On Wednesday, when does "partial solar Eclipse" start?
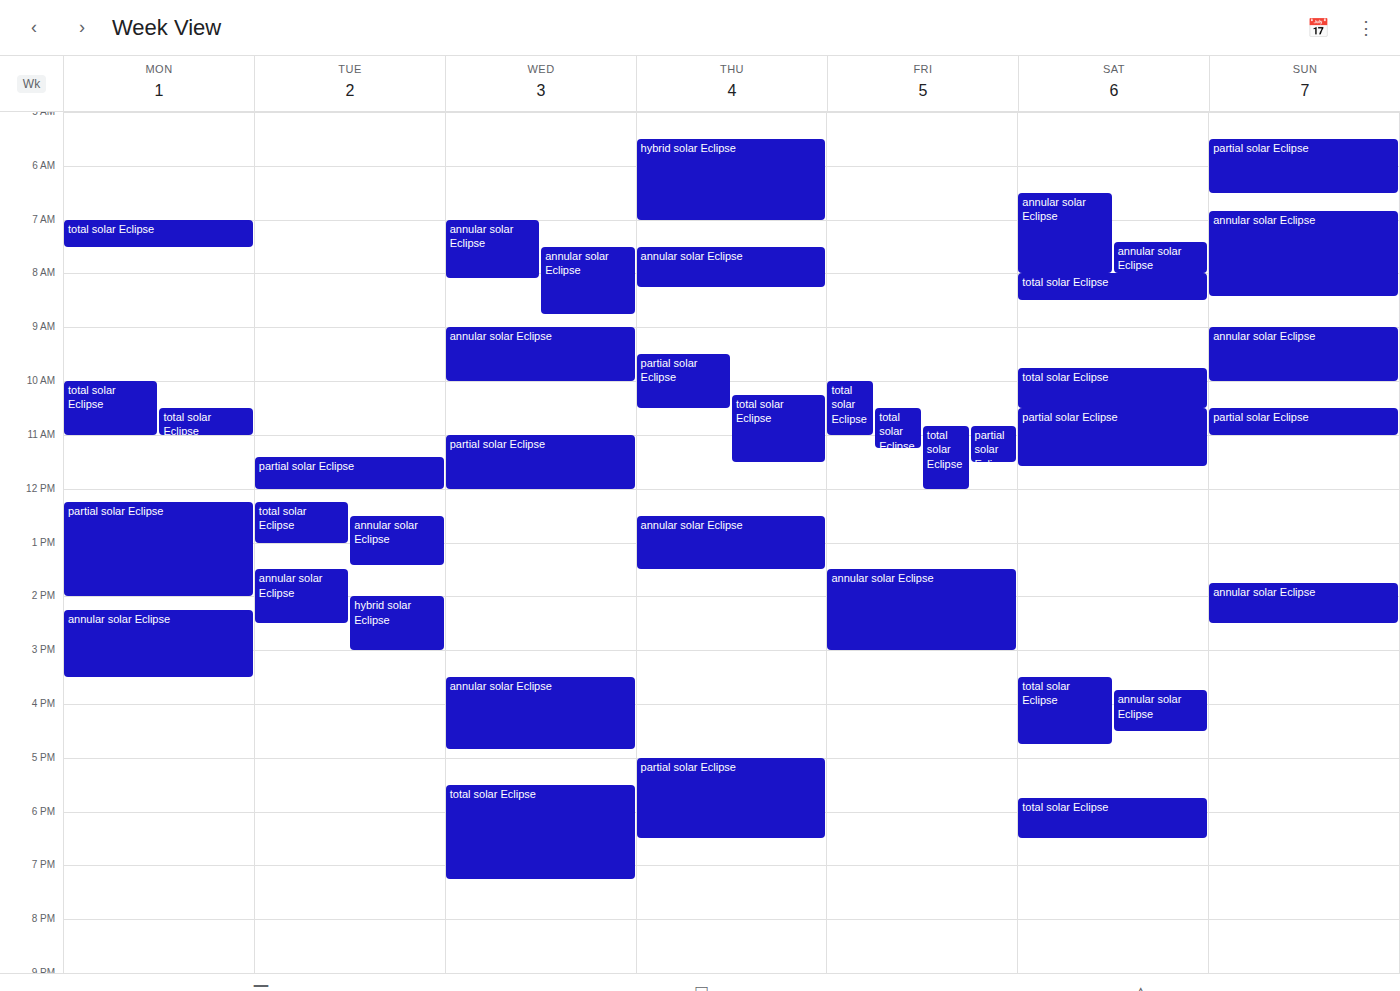
11:00